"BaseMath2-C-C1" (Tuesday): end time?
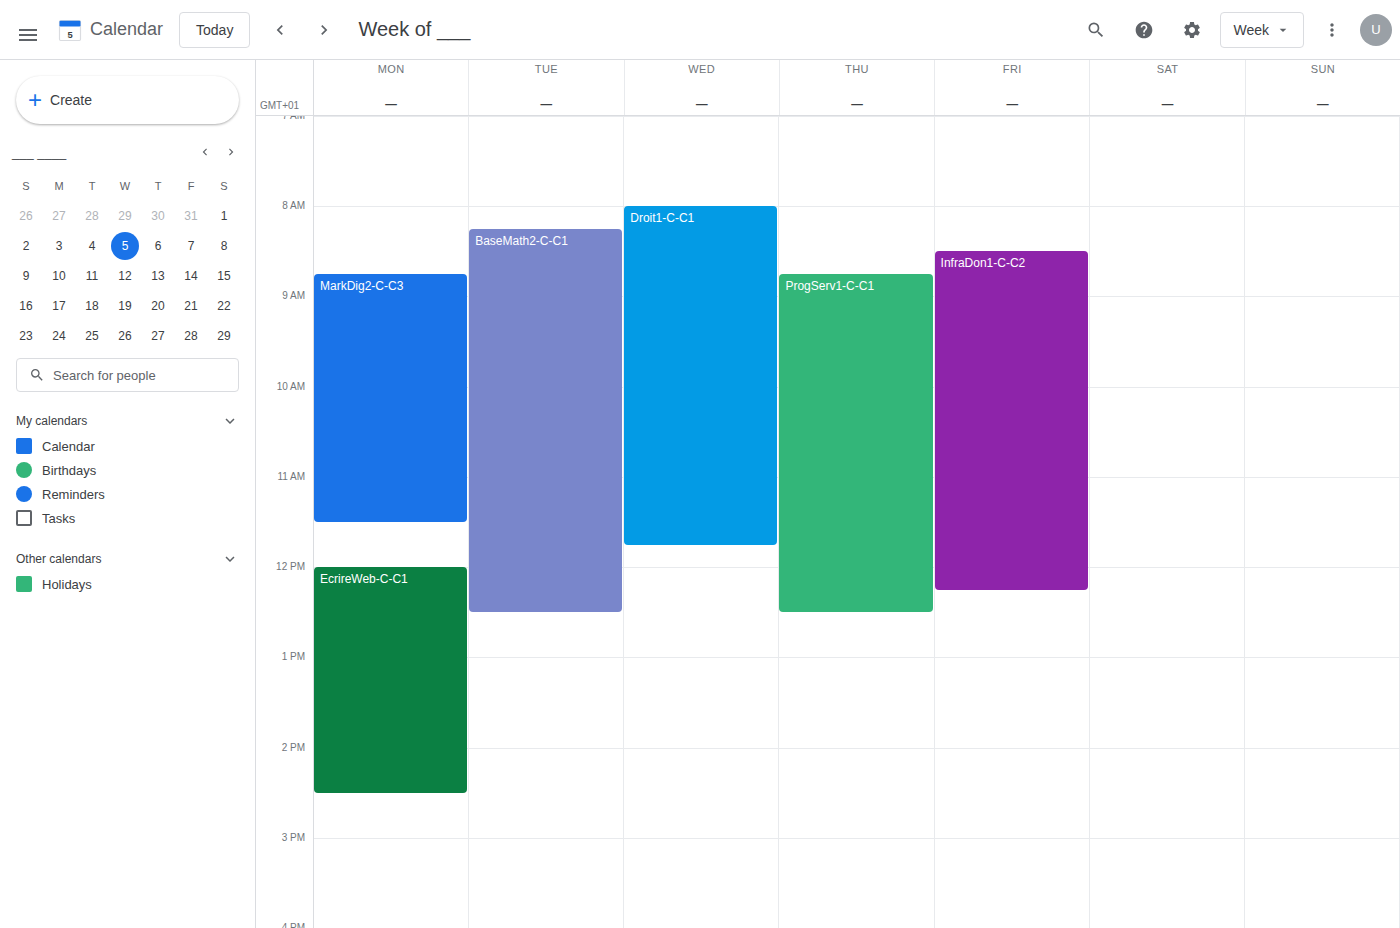
12:30 PM